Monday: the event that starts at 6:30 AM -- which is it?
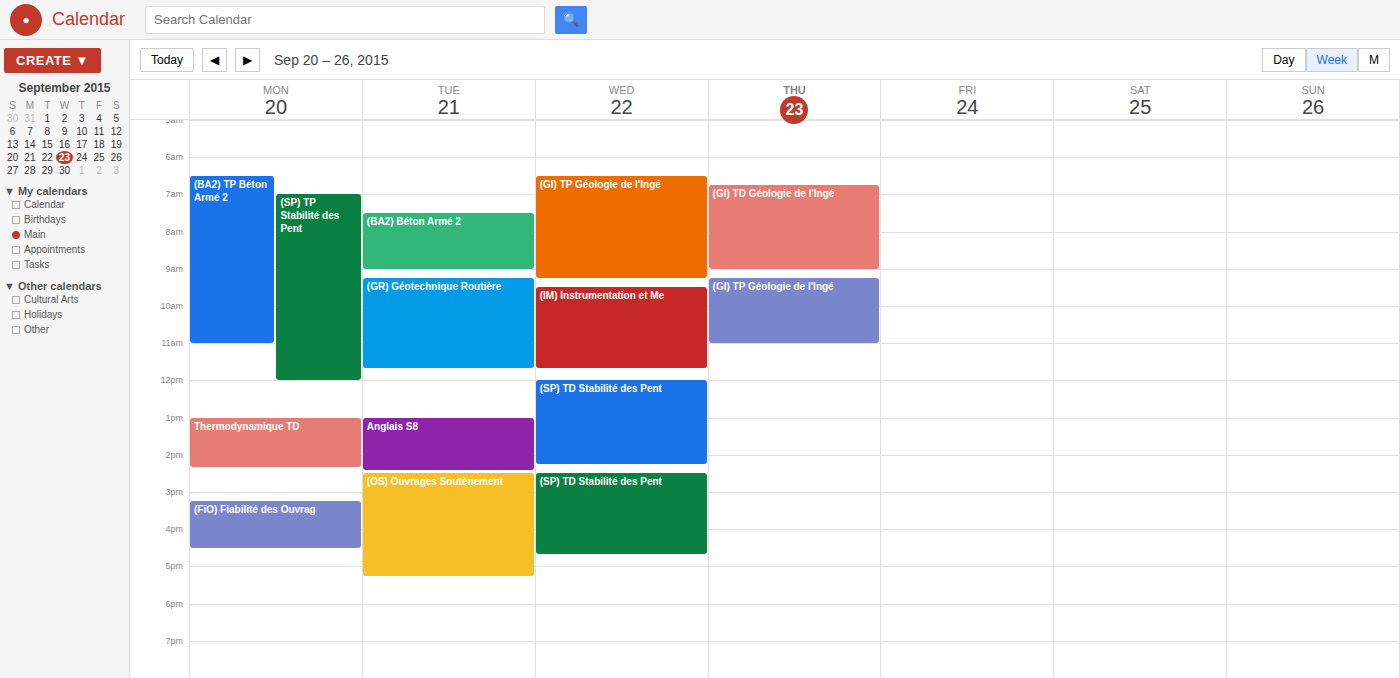
"(BA2) TP Béton Armé 2"